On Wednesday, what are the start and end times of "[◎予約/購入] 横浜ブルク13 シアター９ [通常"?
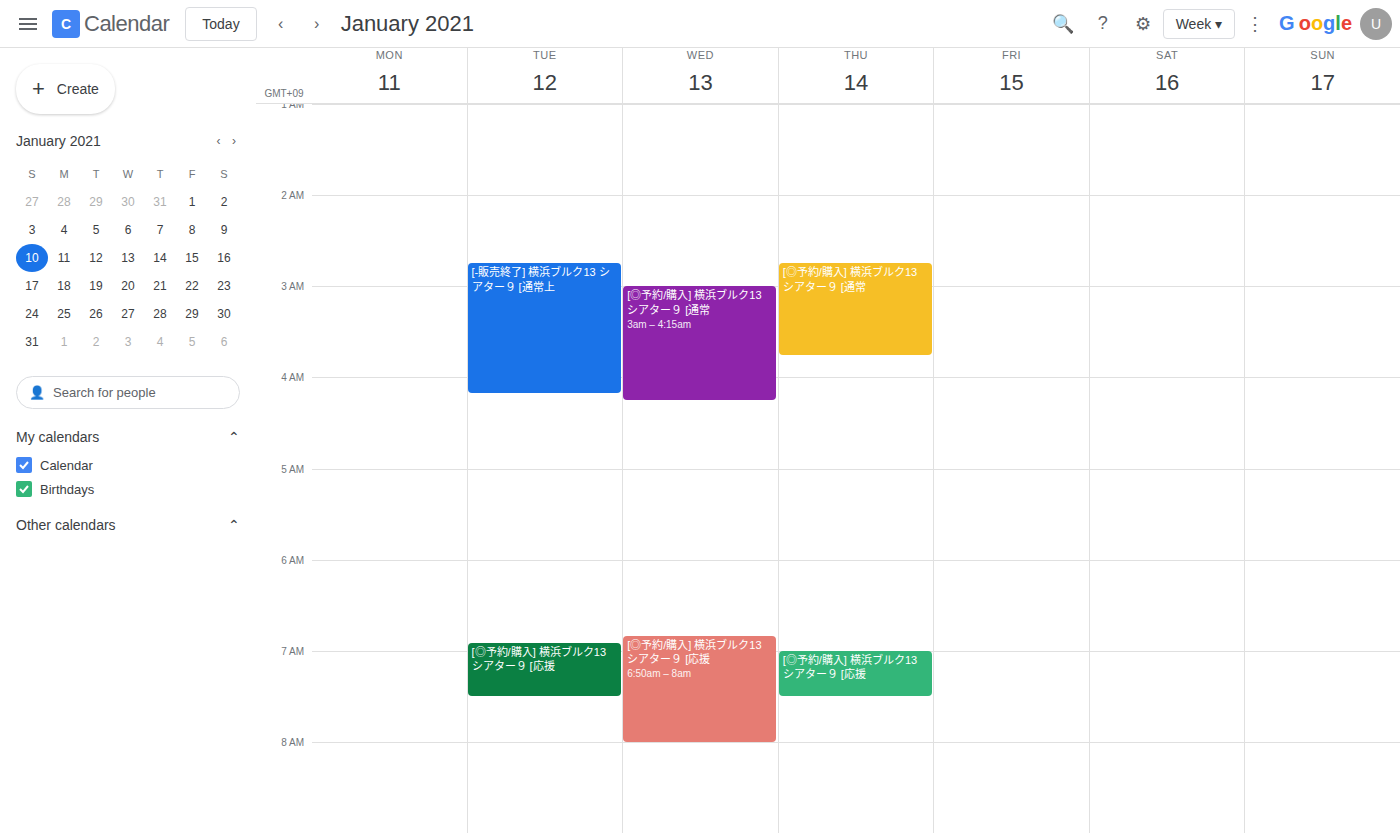
03:00 to 04:15